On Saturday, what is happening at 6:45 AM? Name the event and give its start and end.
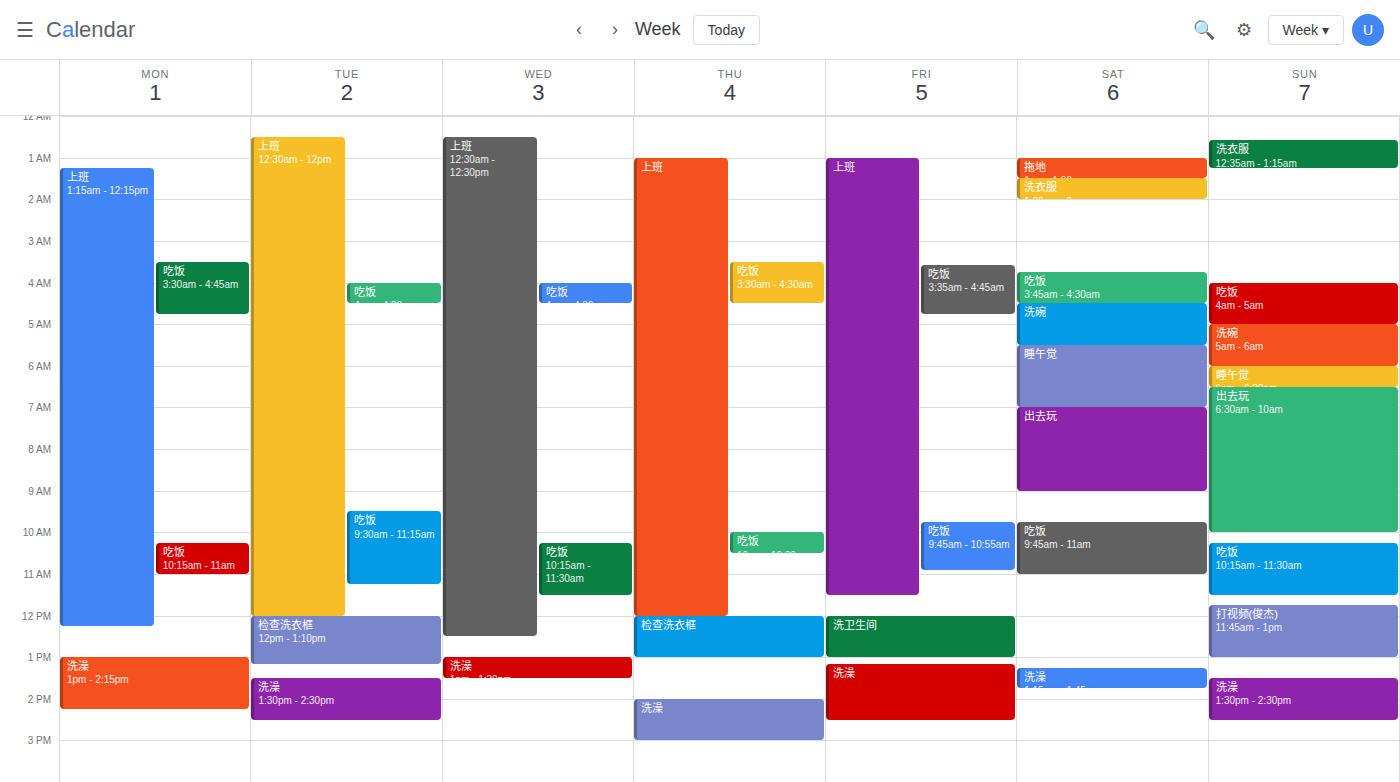
"睡午觉", 5:30 AM to 7:00 AM